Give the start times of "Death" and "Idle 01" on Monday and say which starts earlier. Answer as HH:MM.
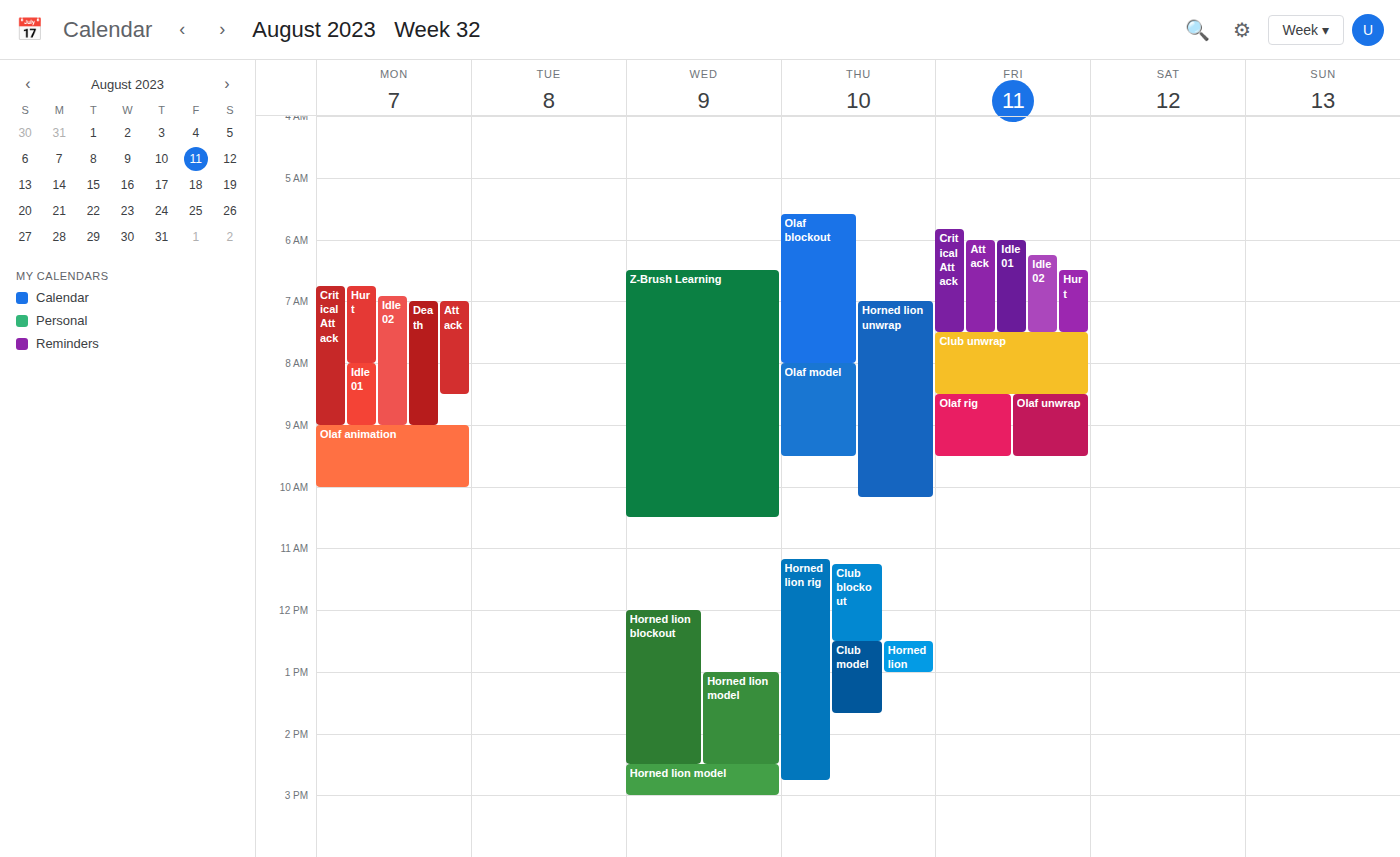
"Death" 07:00; "Idle 01" 08:00.